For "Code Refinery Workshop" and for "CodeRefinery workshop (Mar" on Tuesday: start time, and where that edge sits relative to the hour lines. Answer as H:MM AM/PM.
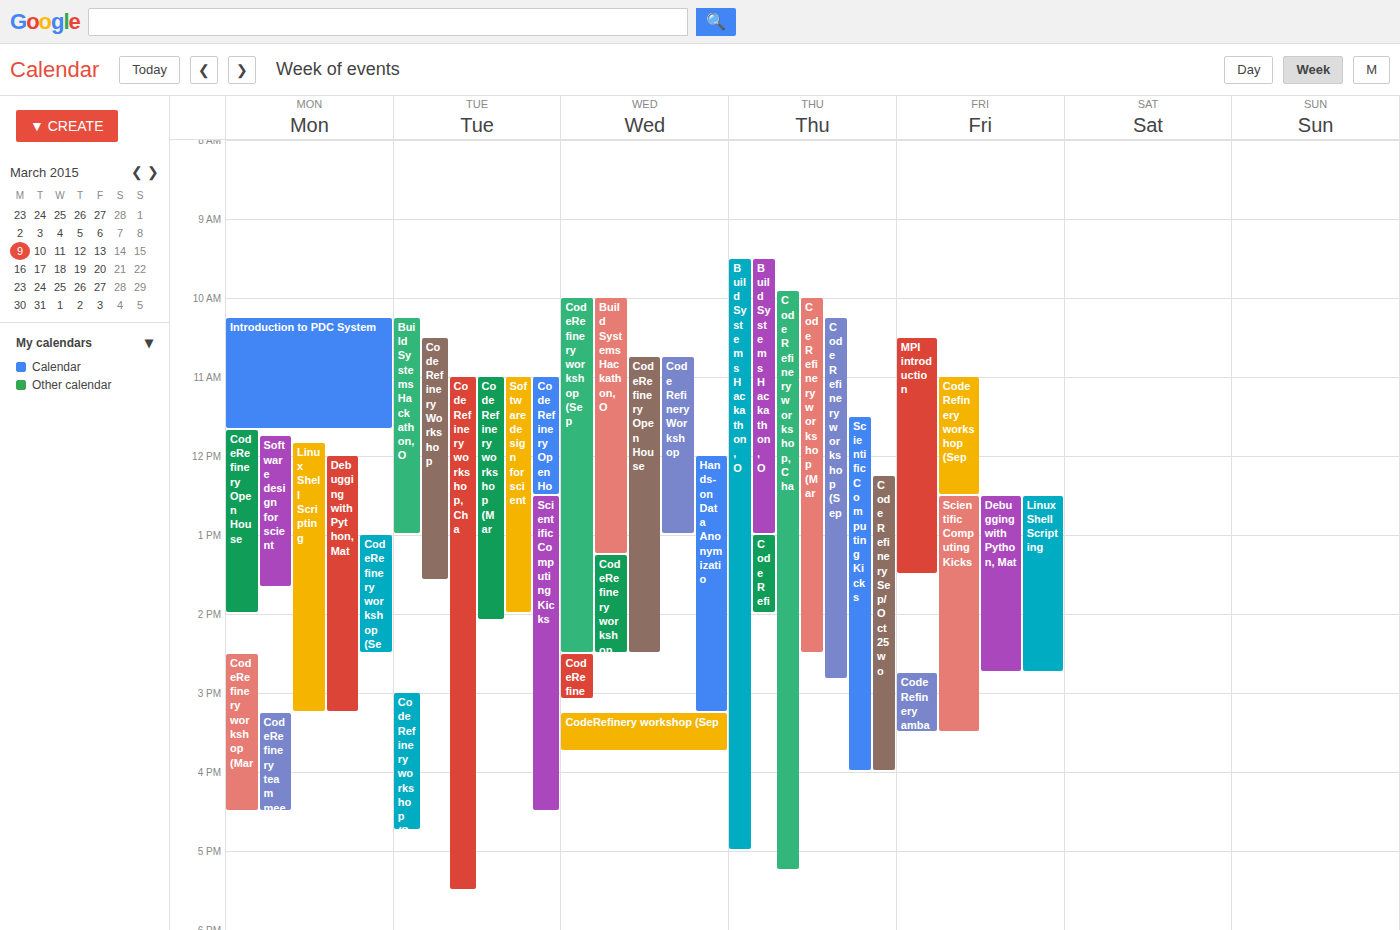
"Code Refinery Workshop": 10:30 AM, halfway between the 10 AM and 11 AM lines. "CodeRefinery workshop (Mar": 11:00 AM, exactly on the 11 AM line.